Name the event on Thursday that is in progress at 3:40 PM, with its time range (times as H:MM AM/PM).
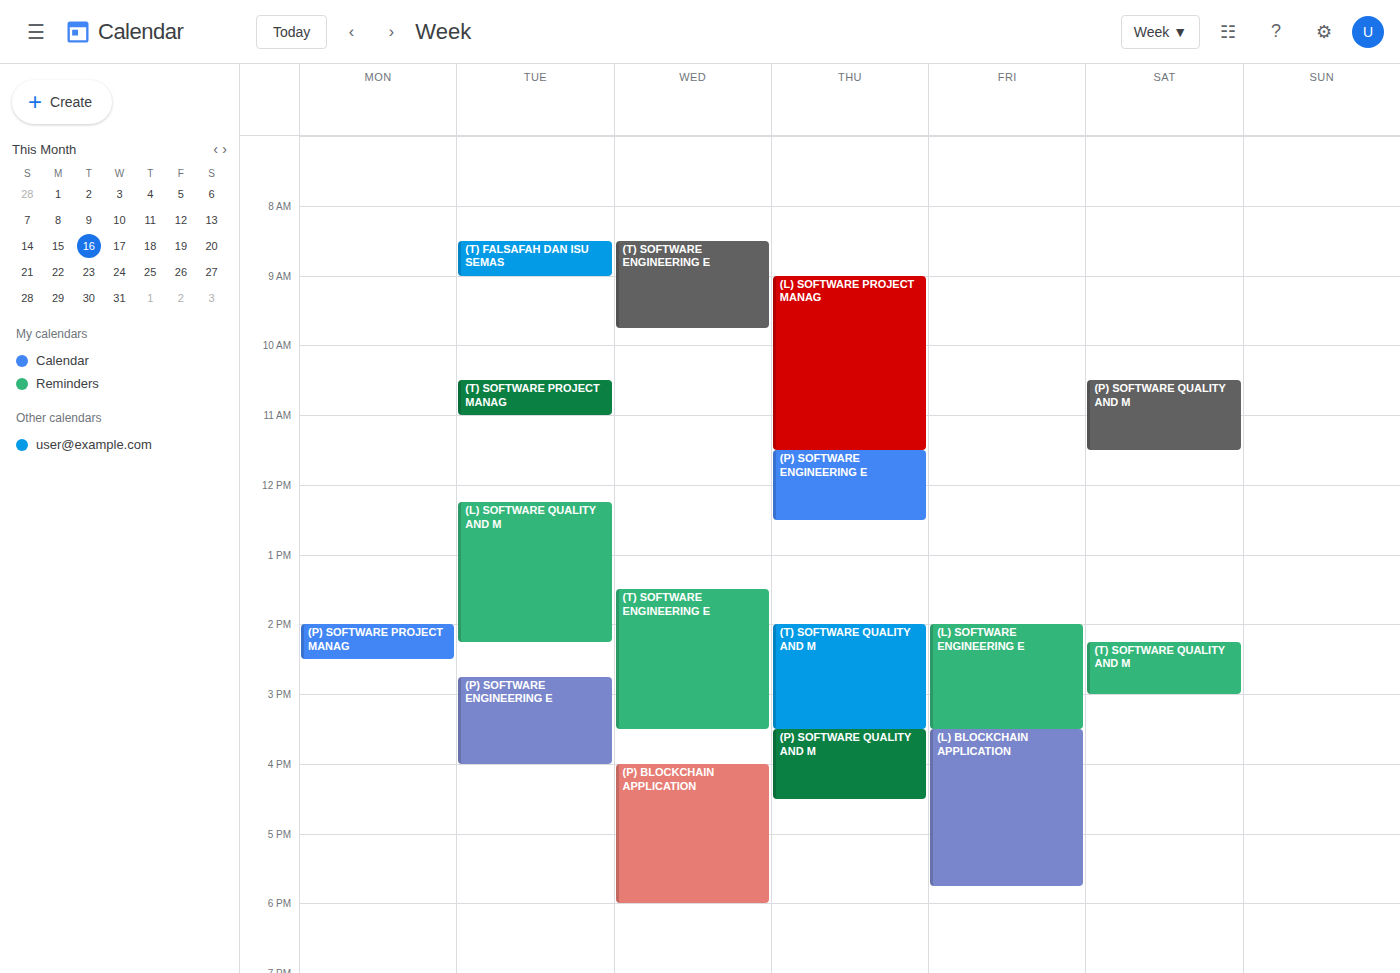
"(P) SOFTWARE QUALITY AND M", 3:30 PM to 4:30 PM